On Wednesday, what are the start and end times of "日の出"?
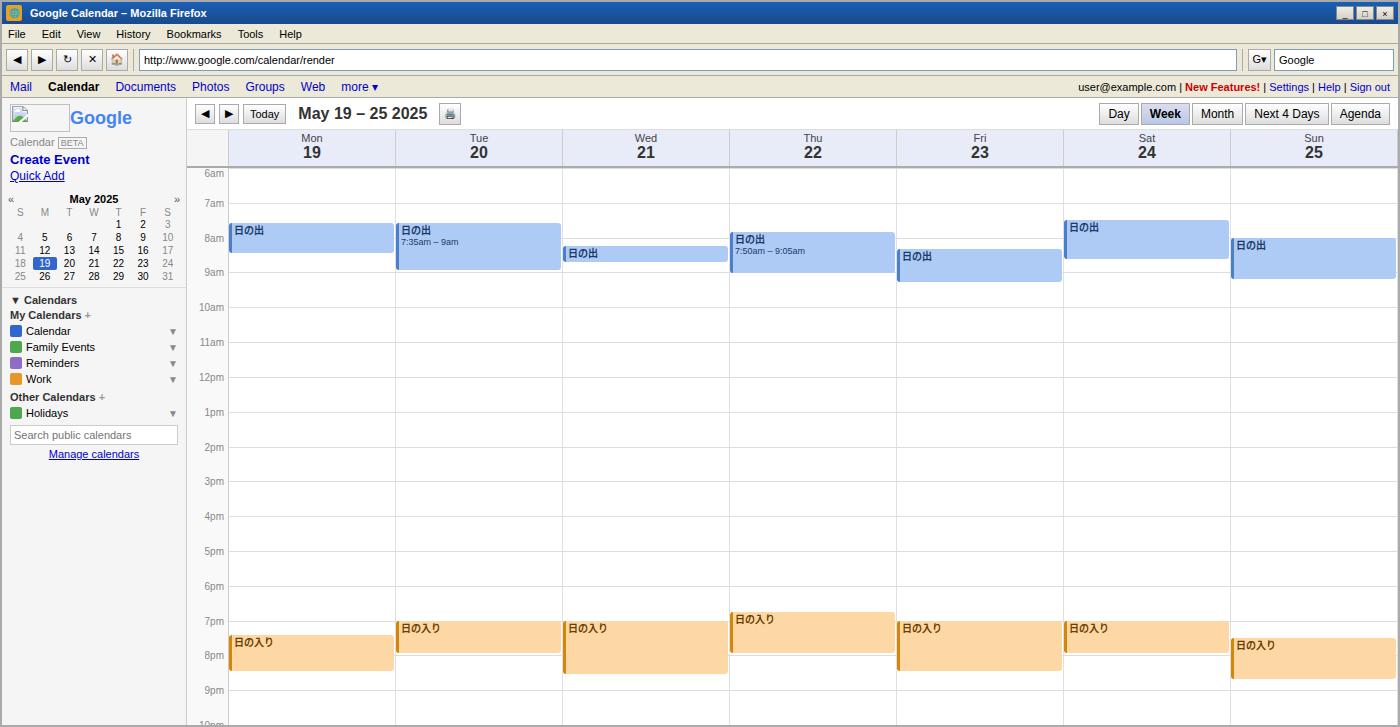
8:15 AM to 8:45 AM